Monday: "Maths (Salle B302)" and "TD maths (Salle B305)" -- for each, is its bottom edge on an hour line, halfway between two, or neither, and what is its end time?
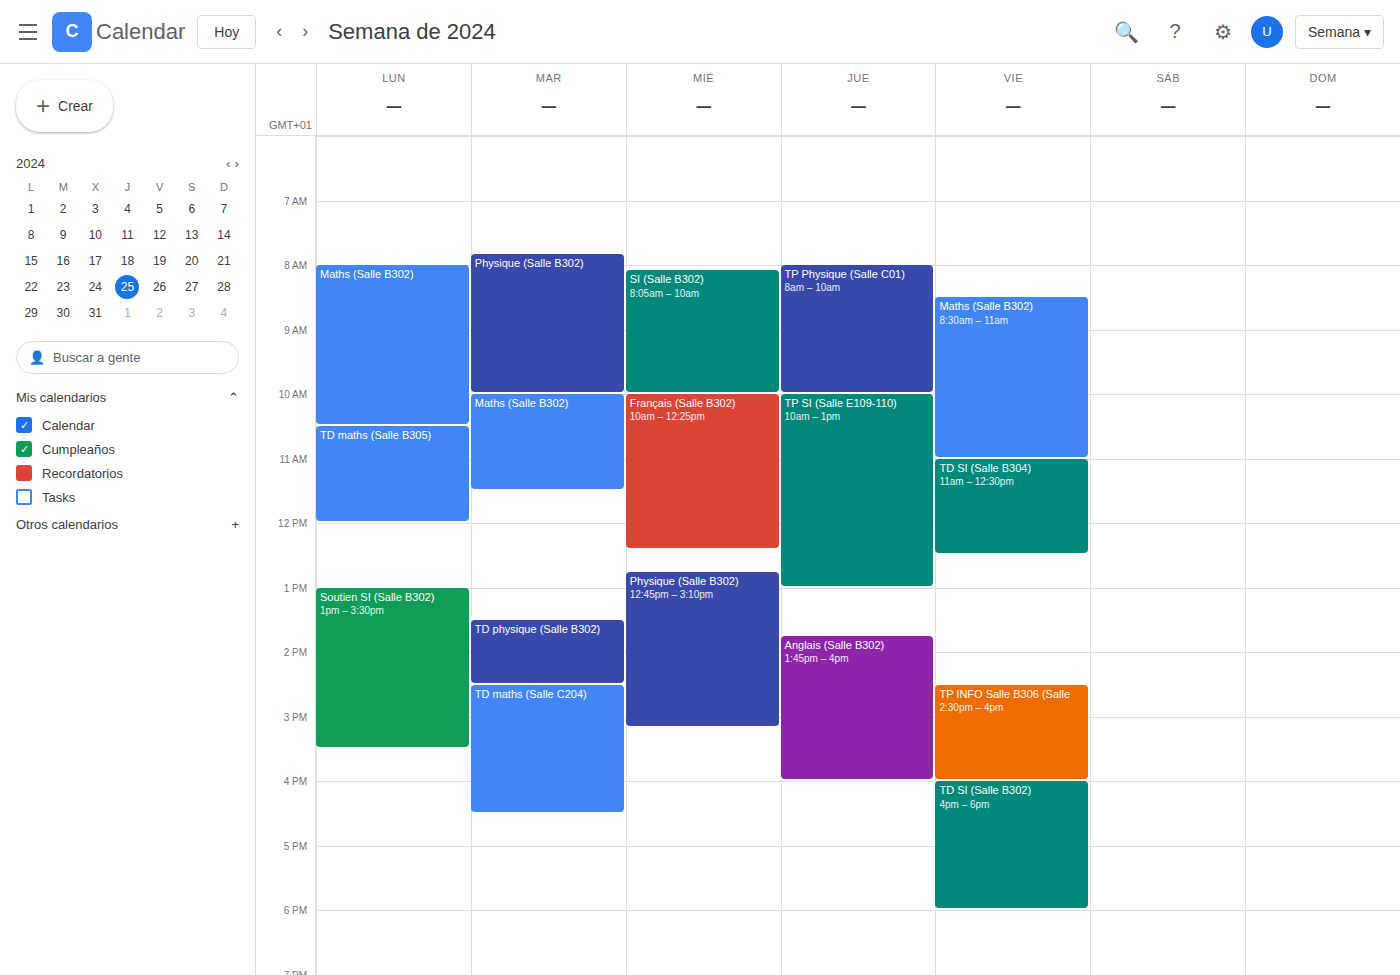
"Maths (Salle B302)": 10:30 AM, halfway between the 10 AM and 11 AM lines. "TD maths (Salle B305)": 12:00 PM, exactly on the 12 PM line.